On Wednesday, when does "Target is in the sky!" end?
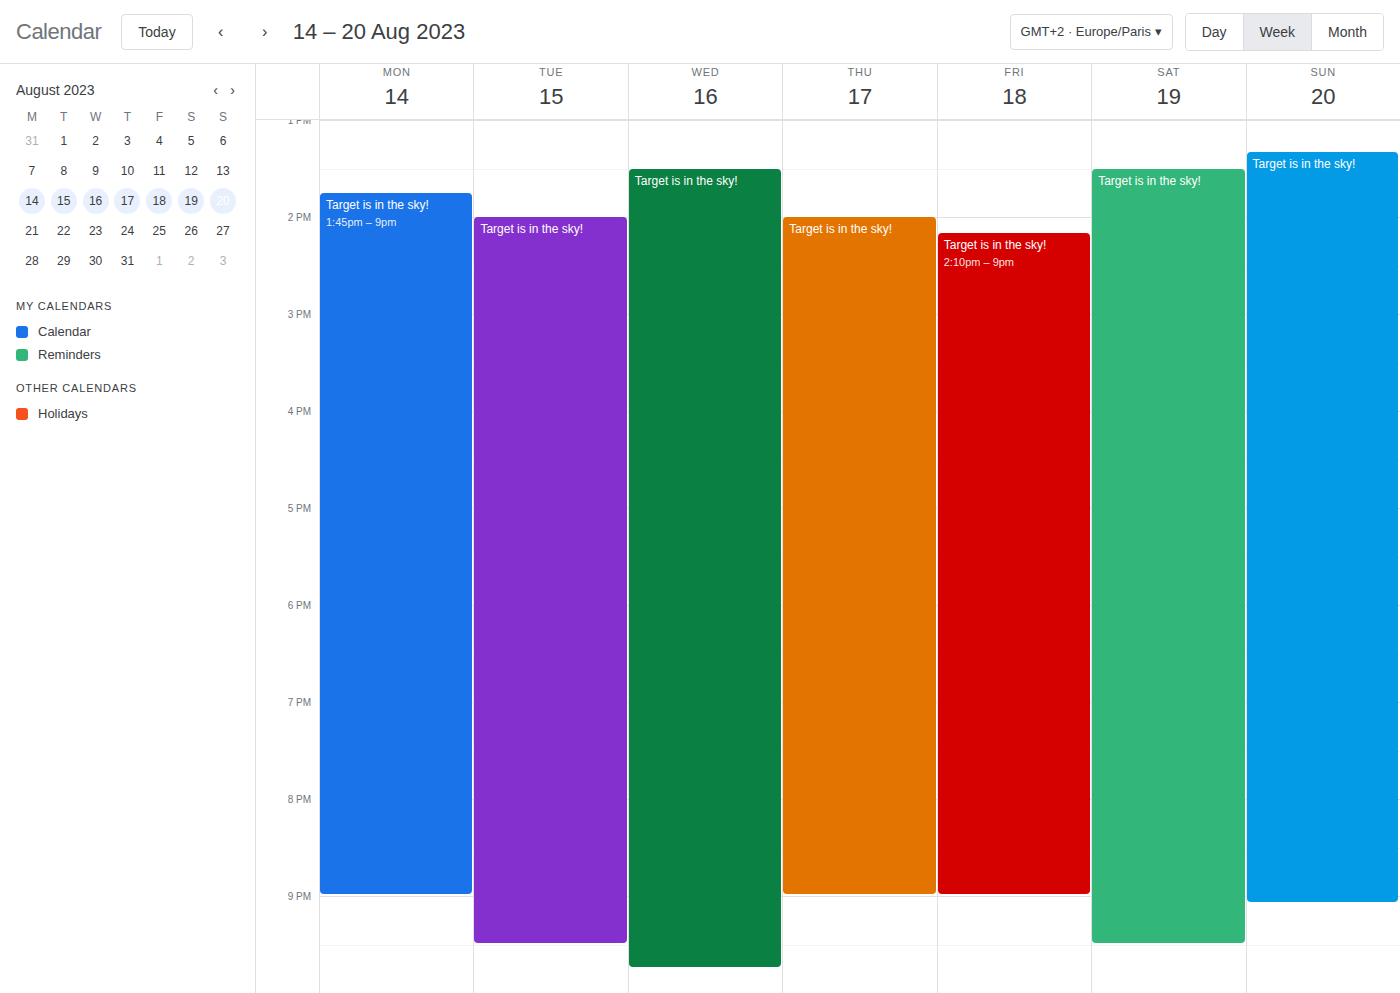
21:45